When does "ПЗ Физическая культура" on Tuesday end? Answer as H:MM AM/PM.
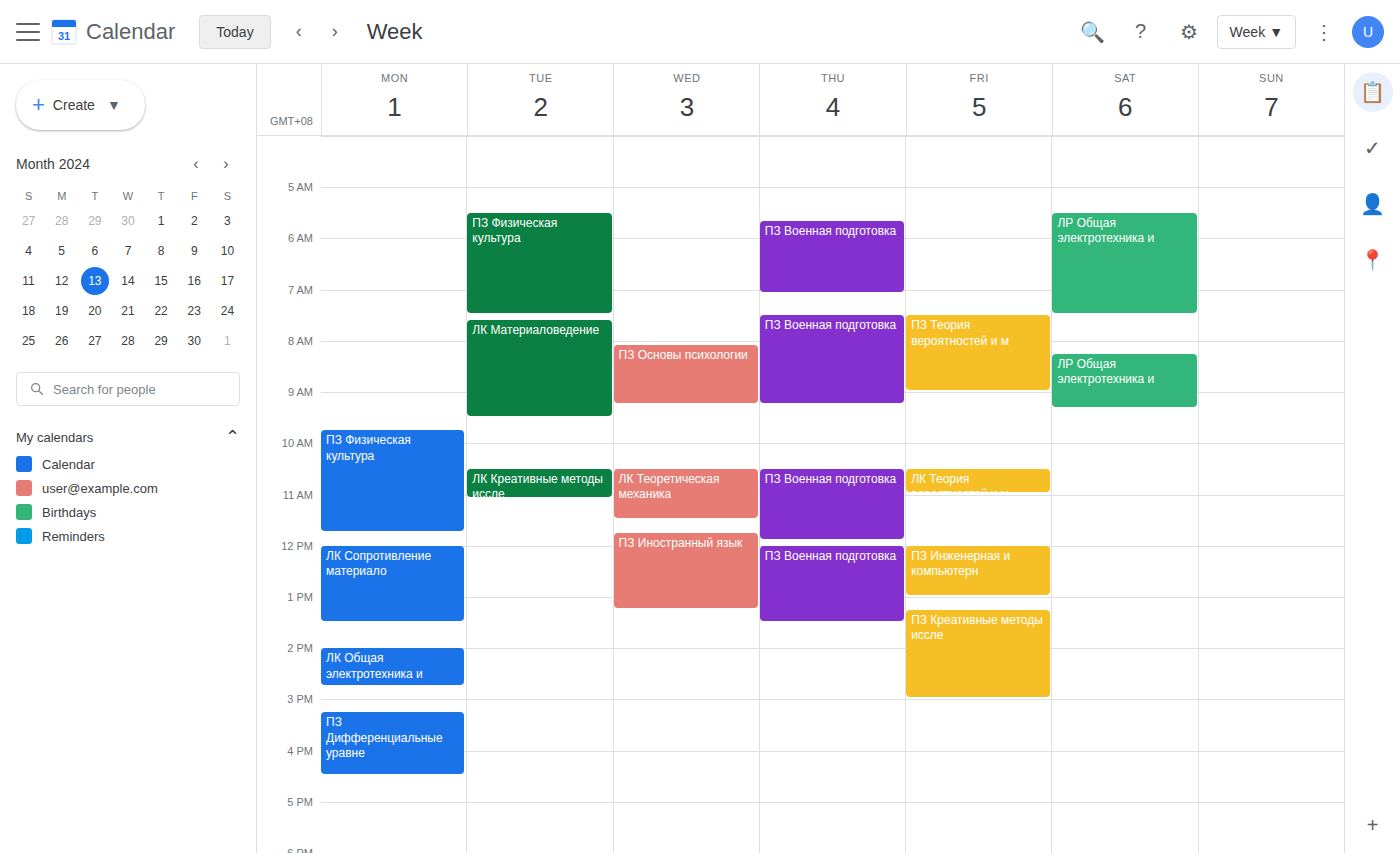
7:30 AM